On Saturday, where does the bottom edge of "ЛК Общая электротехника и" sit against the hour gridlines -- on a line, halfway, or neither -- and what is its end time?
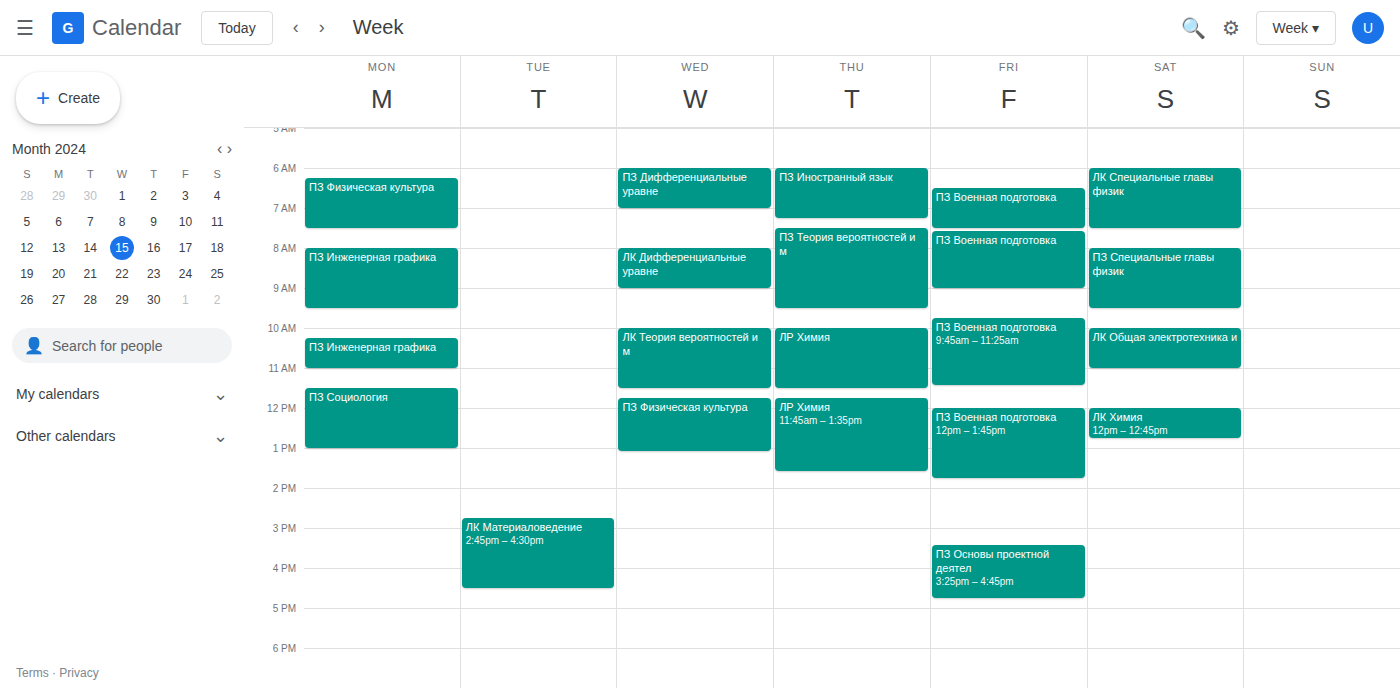
11:00 -- exactly on the 11:00 line.